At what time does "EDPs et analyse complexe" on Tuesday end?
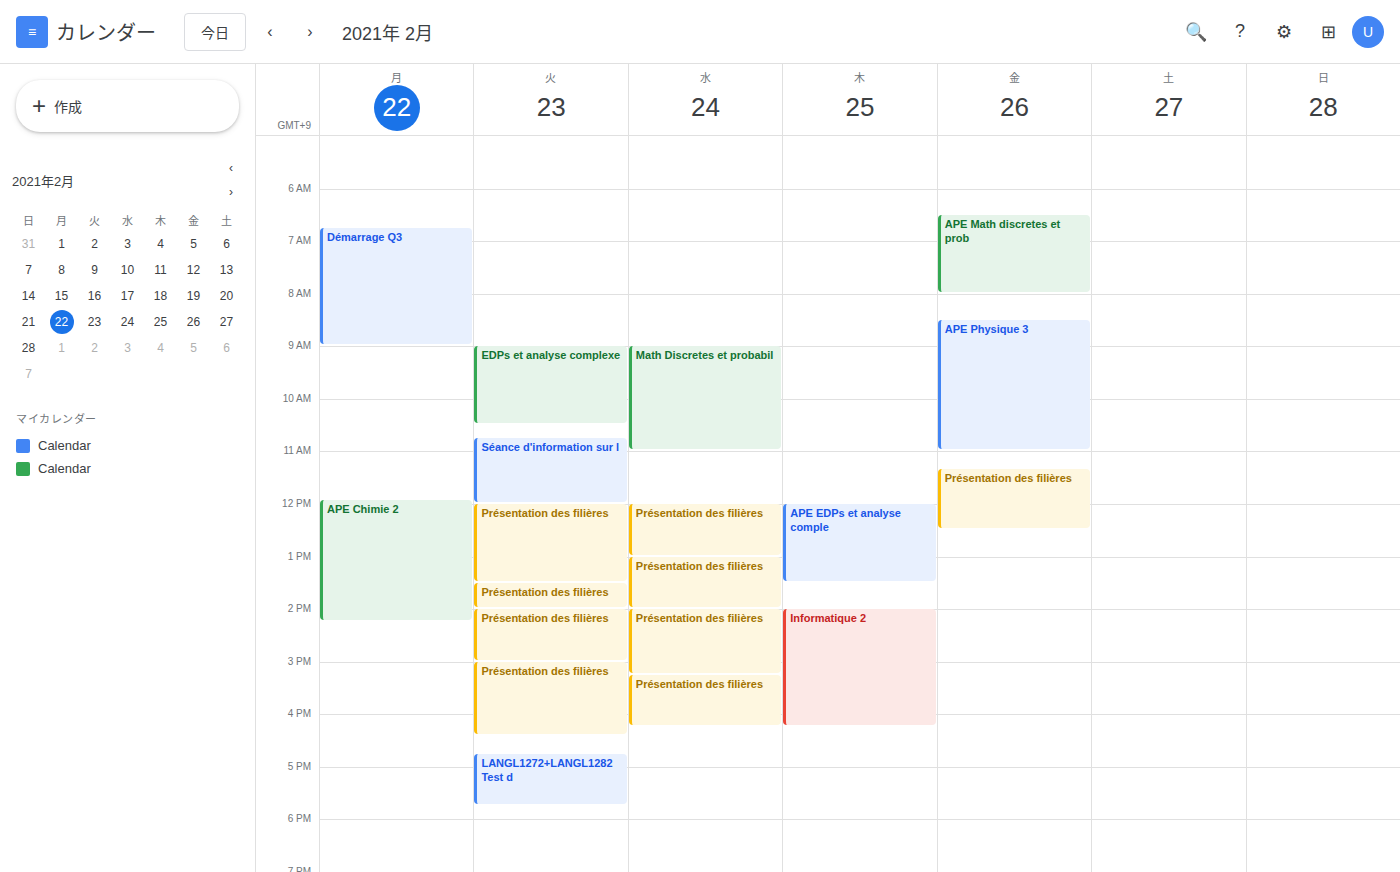
10:30 AM